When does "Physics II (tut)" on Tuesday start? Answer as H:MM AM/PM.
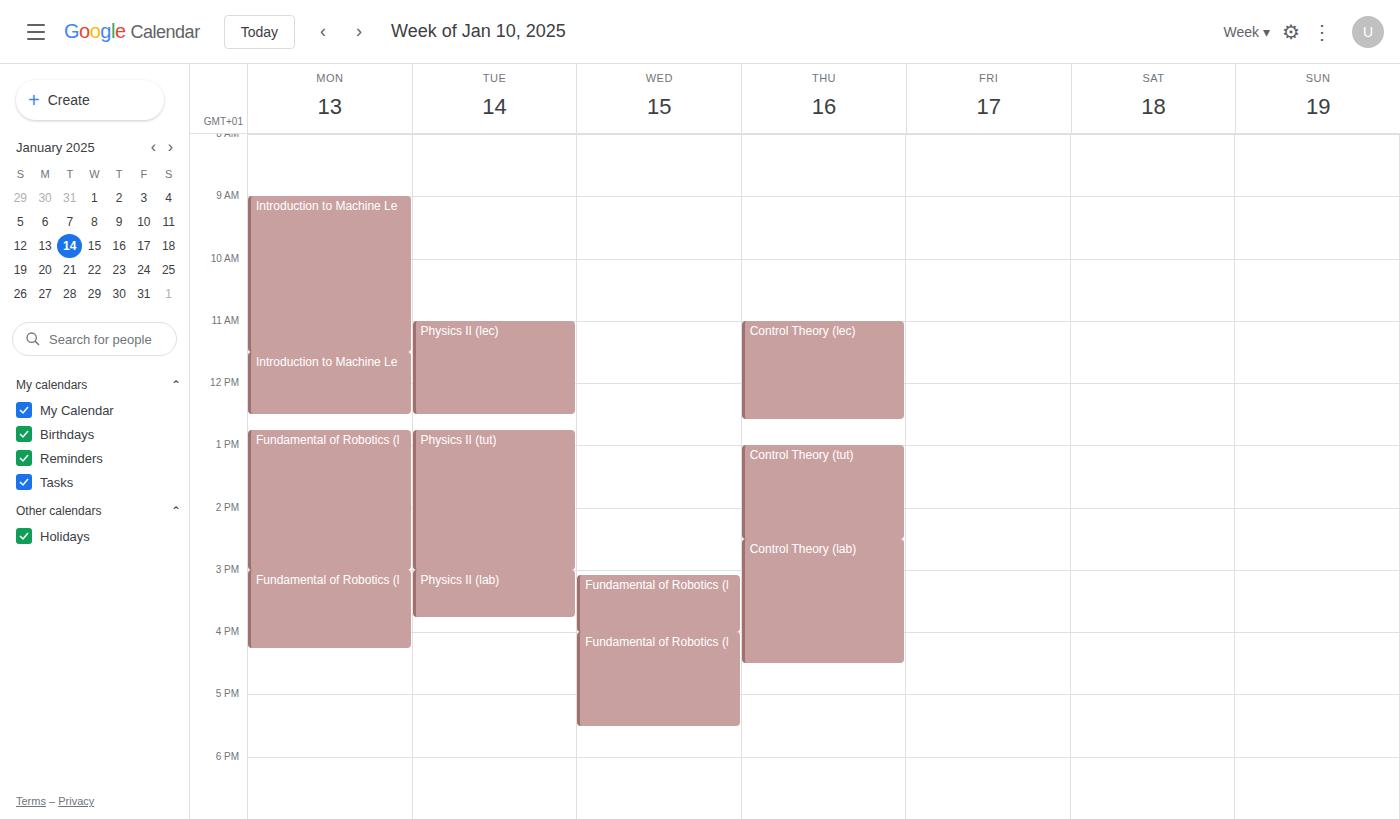
12:45 PM